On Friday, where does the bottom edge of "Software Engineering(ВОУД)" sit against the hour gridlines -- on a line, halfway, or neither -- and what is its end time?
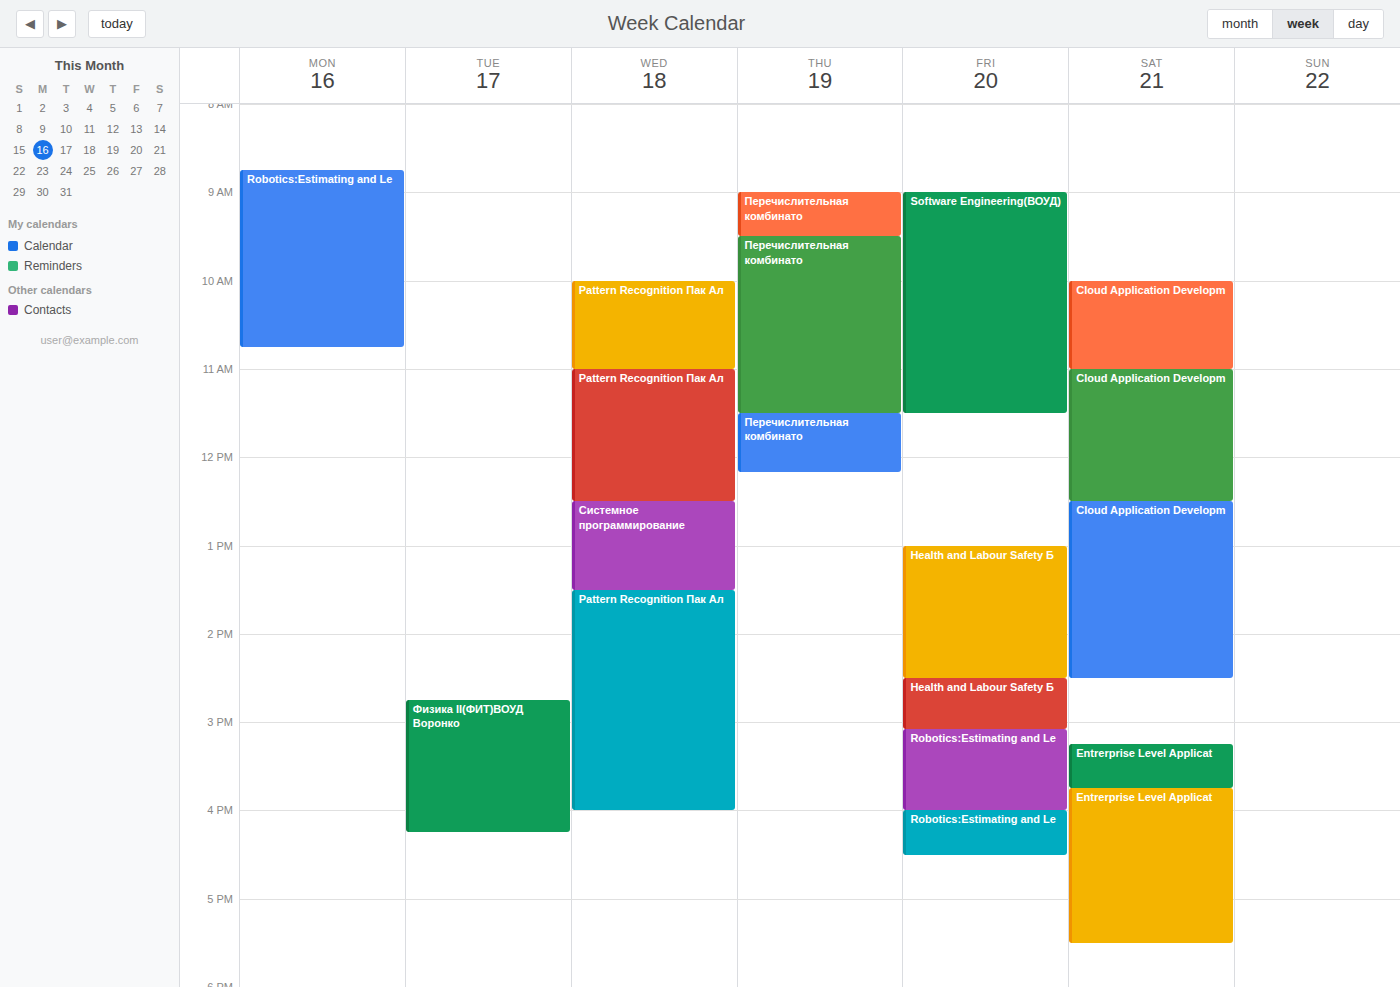
11:30 AM -- halfway between the 11 AM and 12 PM lines.